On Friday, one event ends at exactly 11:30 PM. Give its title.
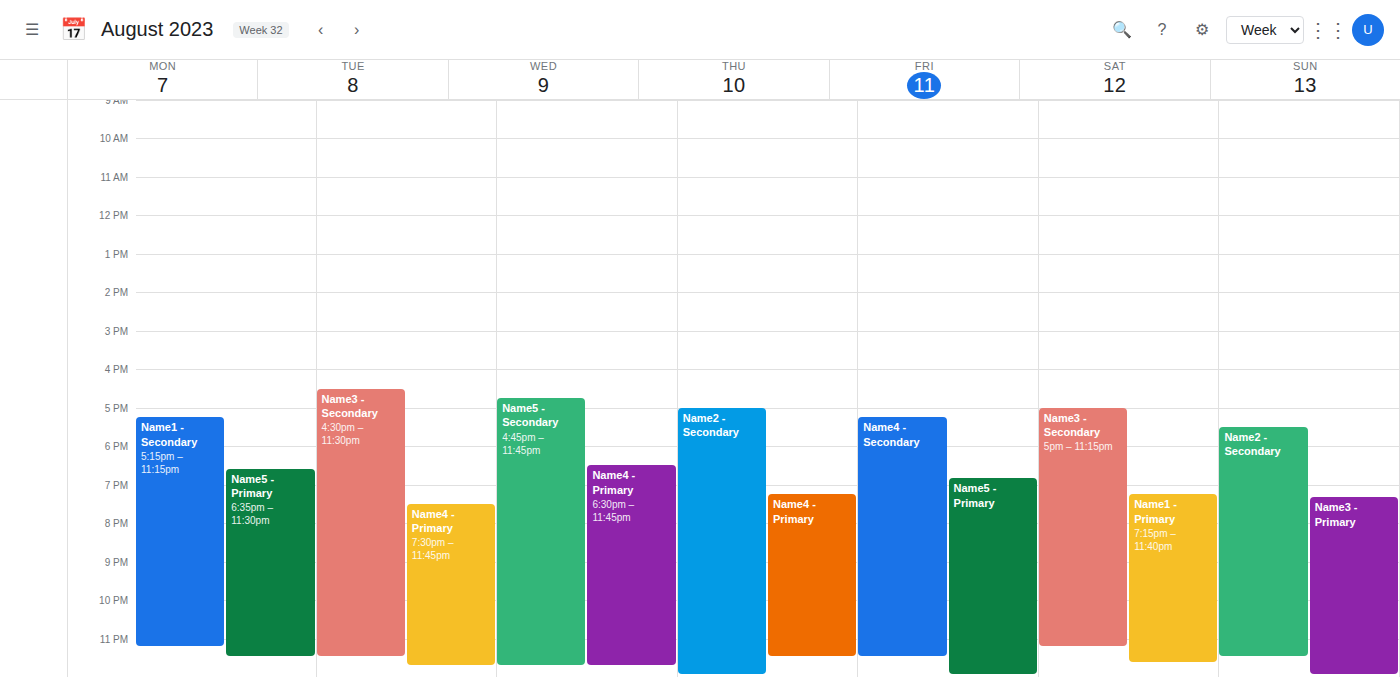
"Name4 - Secondary"